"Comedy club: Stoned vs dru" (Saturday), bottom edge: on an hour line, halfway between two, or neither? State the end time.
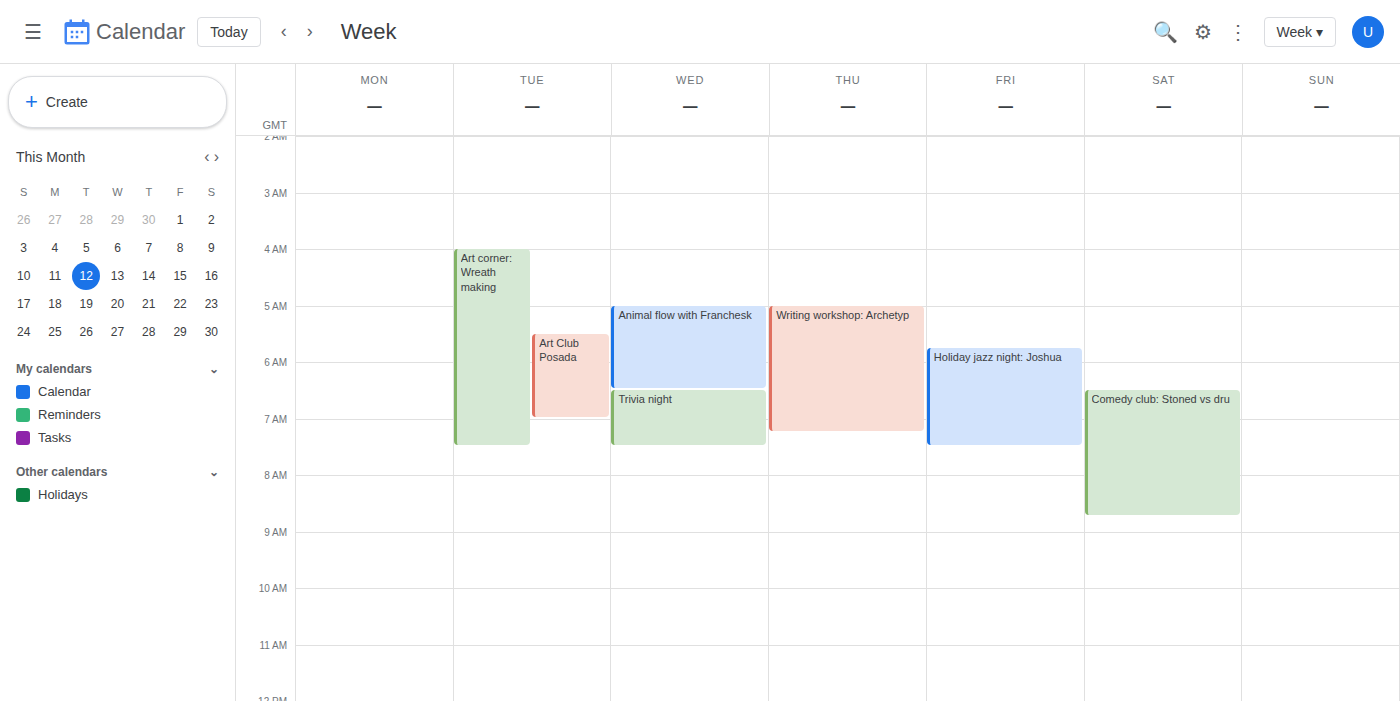
8:45 AM -- neither: three quarters of the way from the 8 AM line to the 9 AM line.